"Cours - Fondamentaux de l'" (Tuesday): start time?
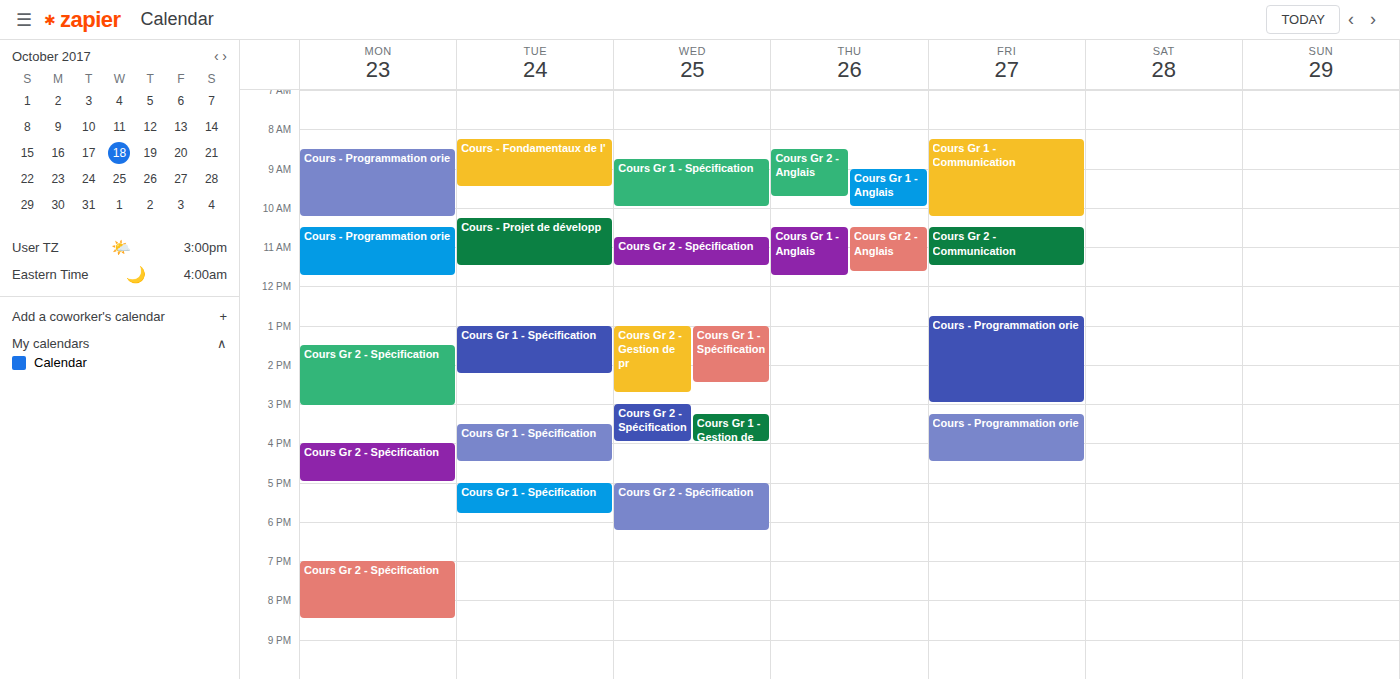
08:15